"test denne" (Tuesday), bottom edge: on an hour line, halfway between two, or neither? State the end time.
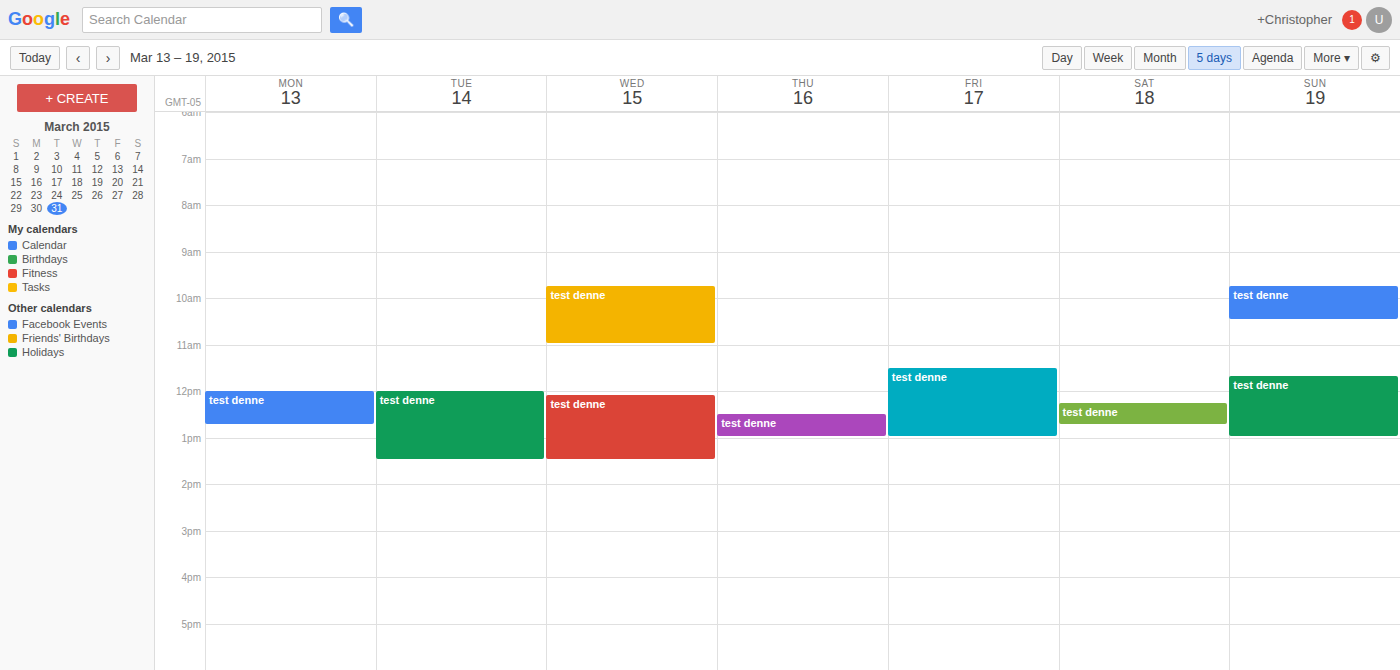
1:30 PM -- halfway between the 1 PM and 2 PM lines.